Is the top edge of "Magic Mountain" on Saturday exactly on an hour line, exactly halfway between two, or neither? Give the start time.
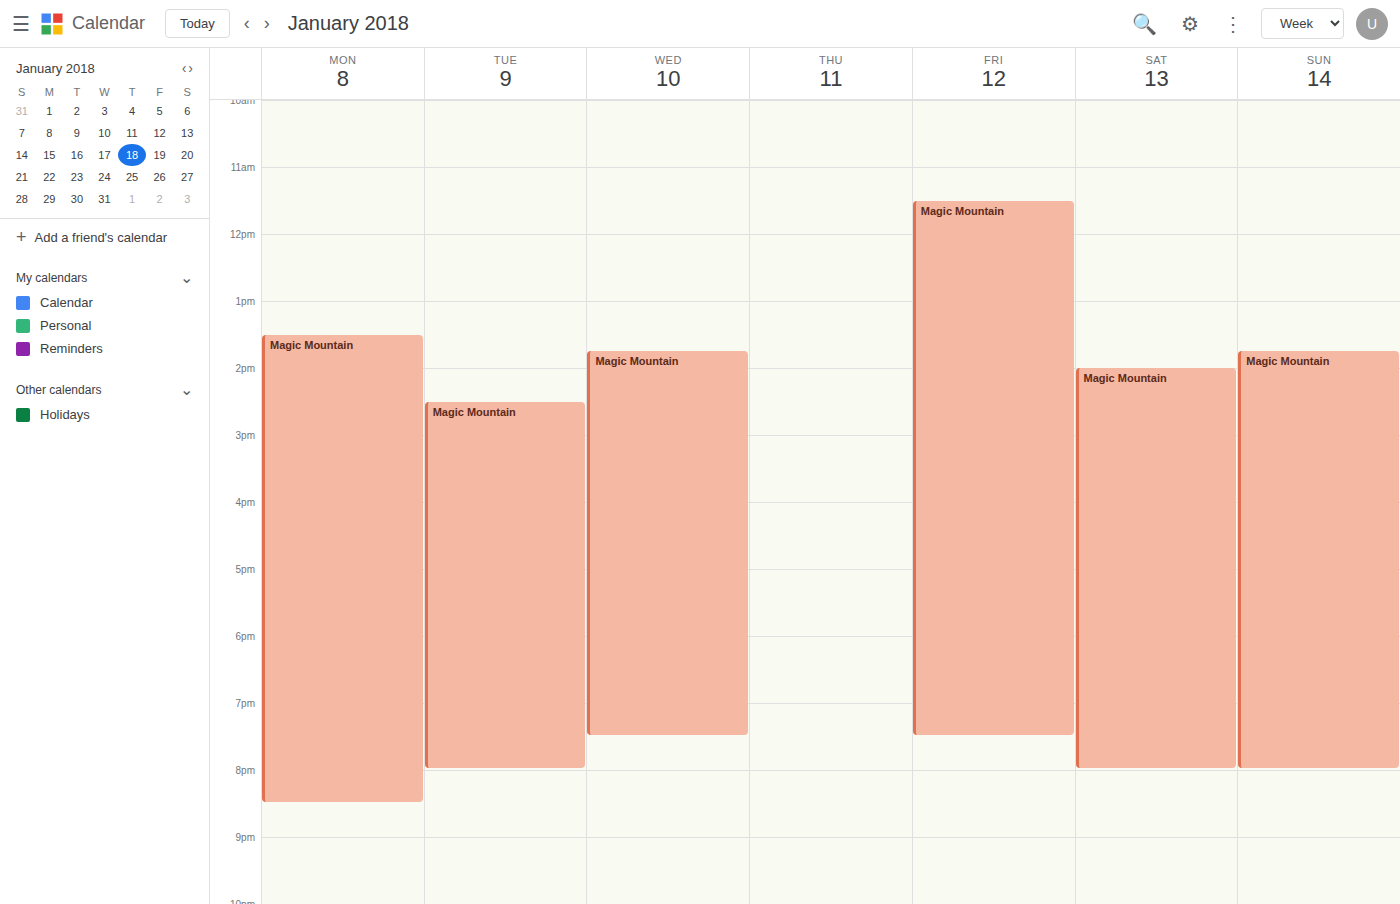
2:00 PM -- exactly on the 2 PM line.